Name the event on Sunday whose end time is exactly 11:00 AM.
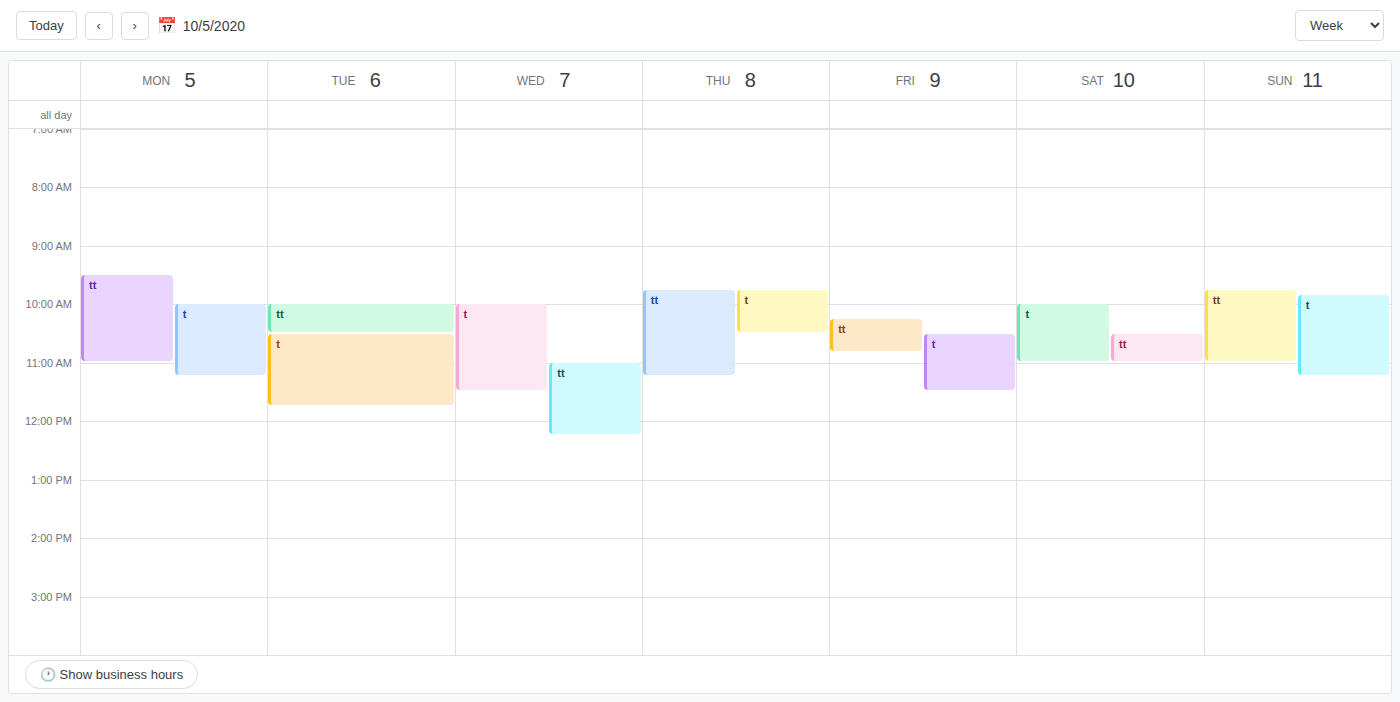
"tt"